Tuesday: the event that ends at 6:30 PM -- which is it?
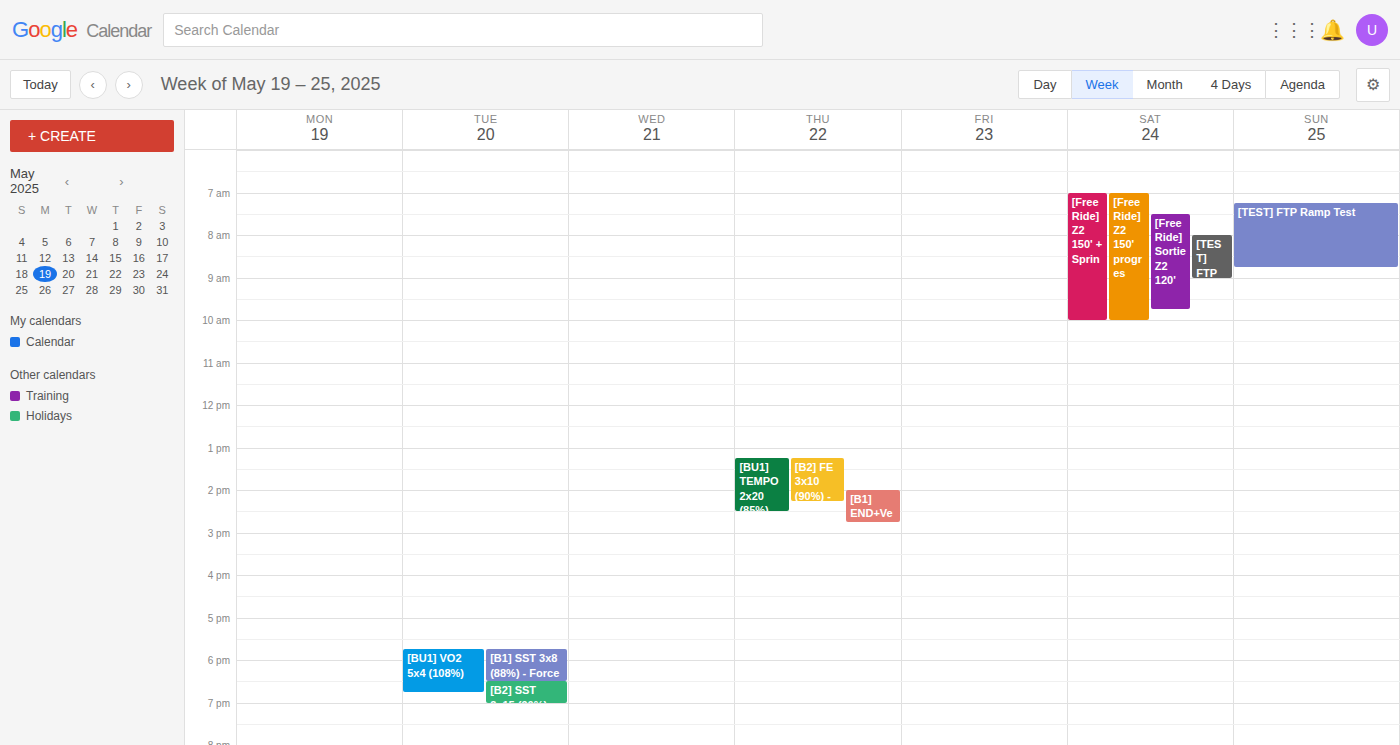
"[B1] SST 3x8 (88%) - Force"